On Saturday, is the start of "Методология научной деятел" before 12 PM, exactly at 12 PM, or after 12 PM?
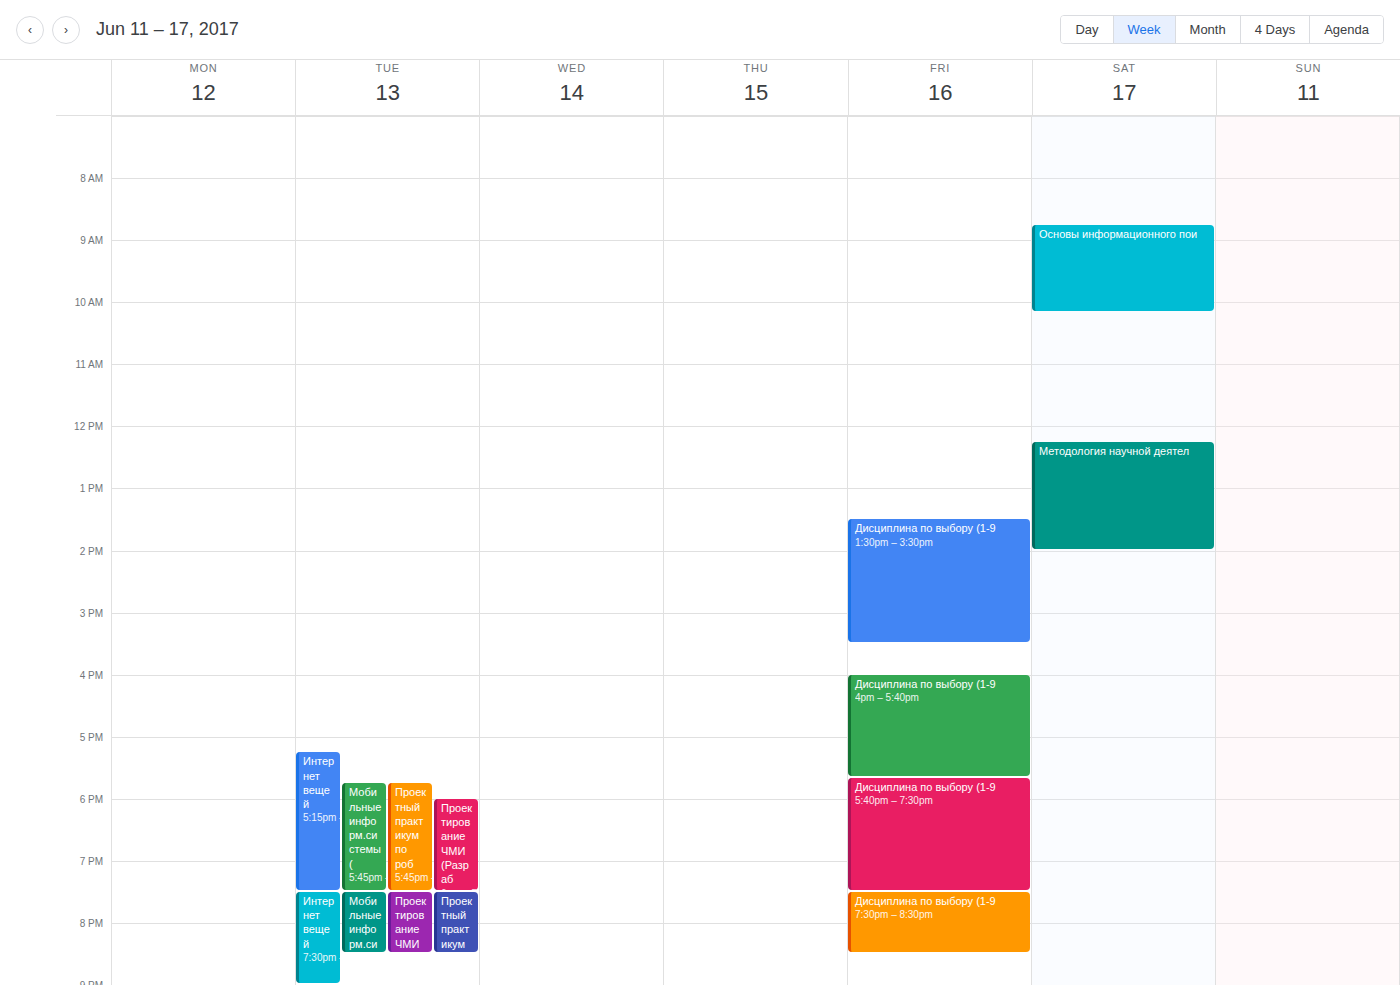
12:15 PM -- after 12 PM, 15 minutes below the 12 PM line.